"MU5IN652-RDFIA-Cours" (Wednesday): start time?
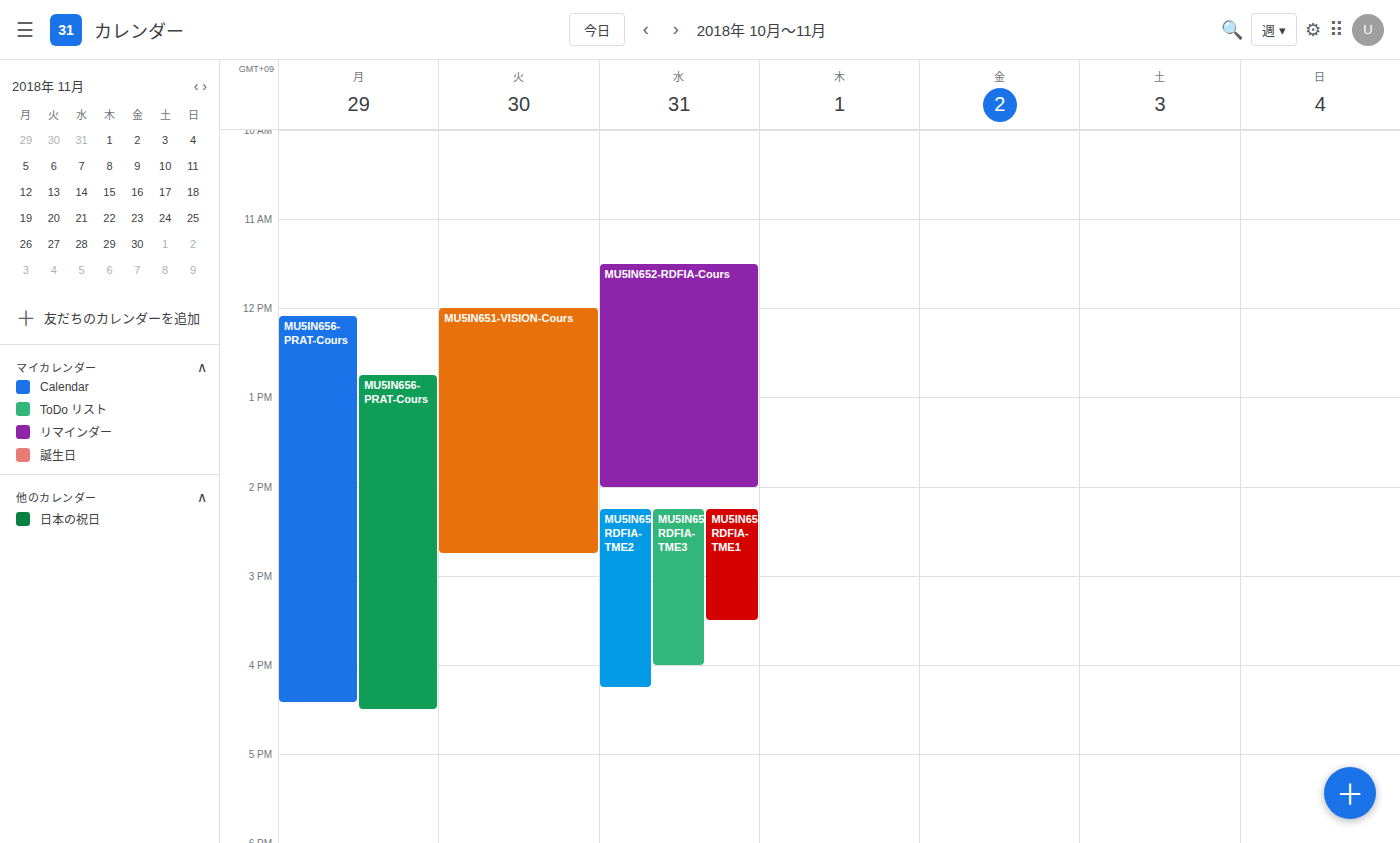
11:30 AM